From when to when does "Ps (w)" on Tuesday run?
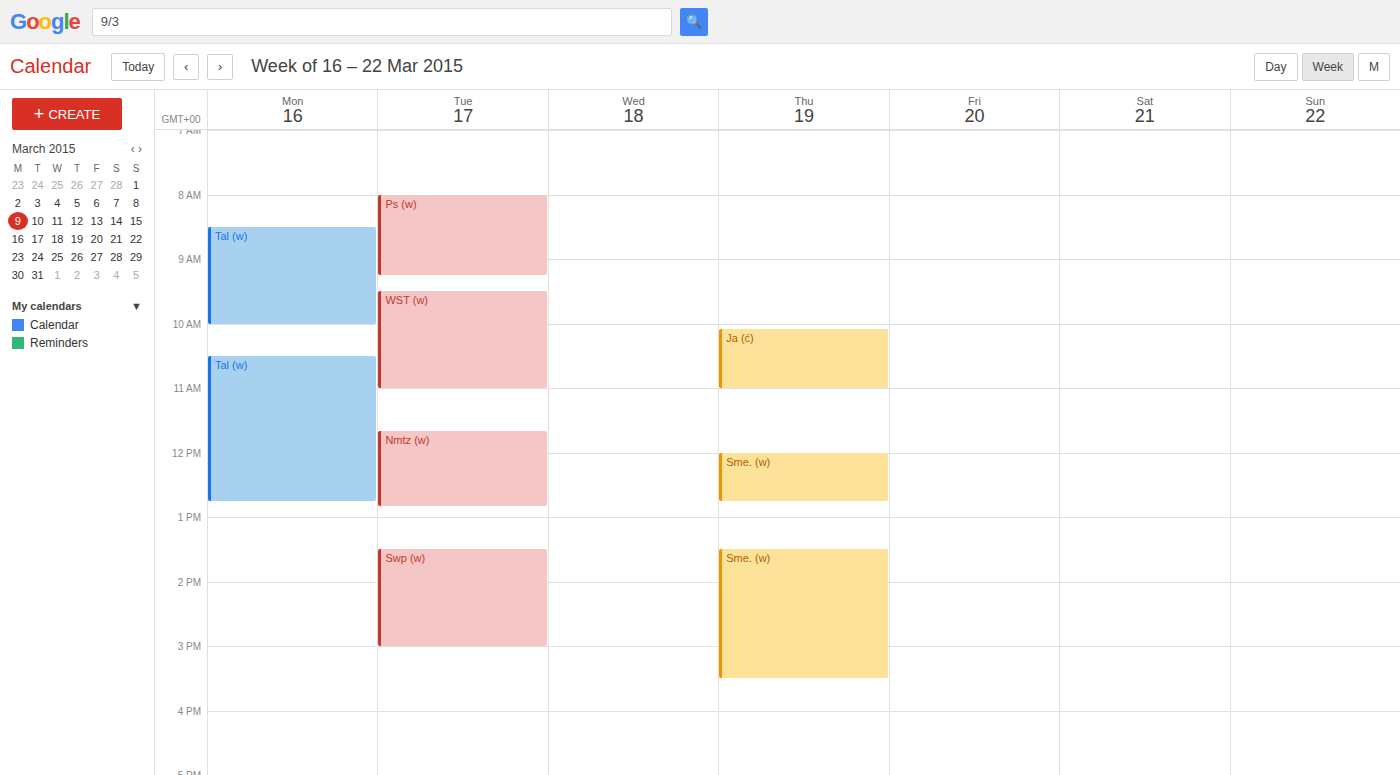
8:00 AM to 9:15 AM